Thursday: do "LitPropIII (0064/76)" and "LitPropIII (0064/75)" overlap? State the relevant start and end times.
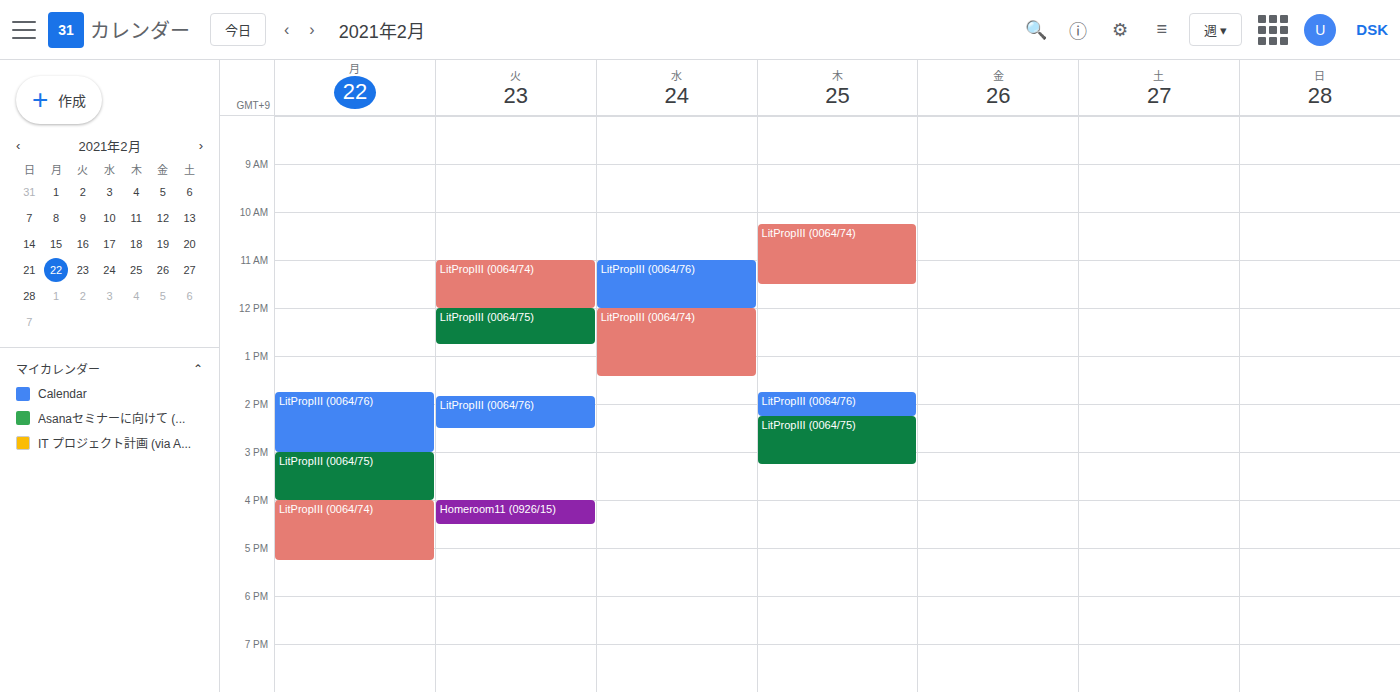
"LitPropIII (0064/76)" ends at 14:15, exactly when "LitPropIII (0064/75)" starts -- they touch but do not overlap.